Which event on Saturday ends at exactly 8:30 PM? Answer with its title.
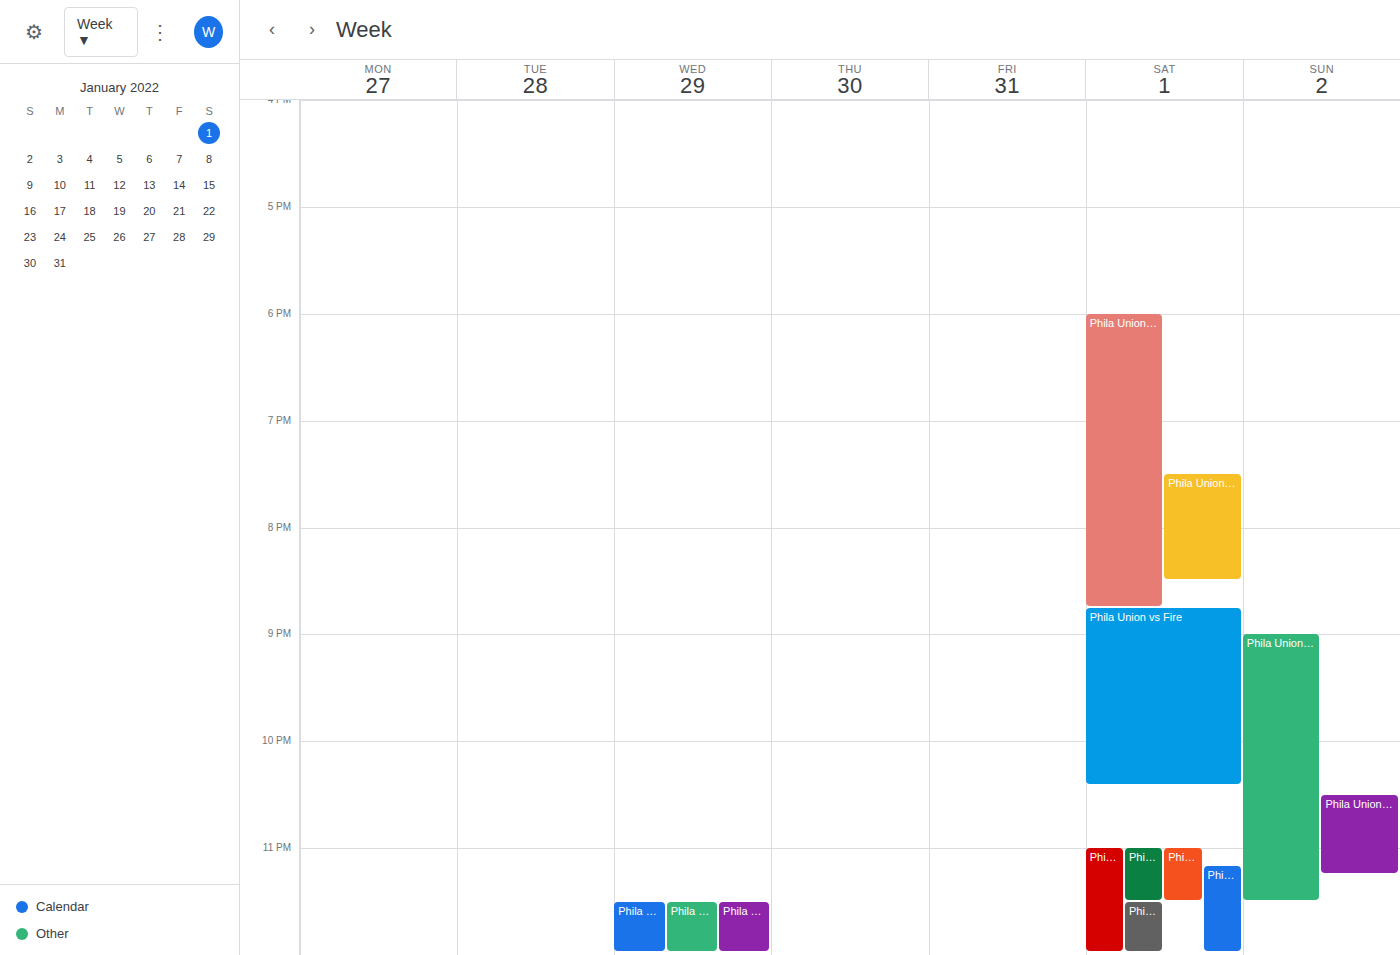
"Phila Union @ Atlanta Unit"